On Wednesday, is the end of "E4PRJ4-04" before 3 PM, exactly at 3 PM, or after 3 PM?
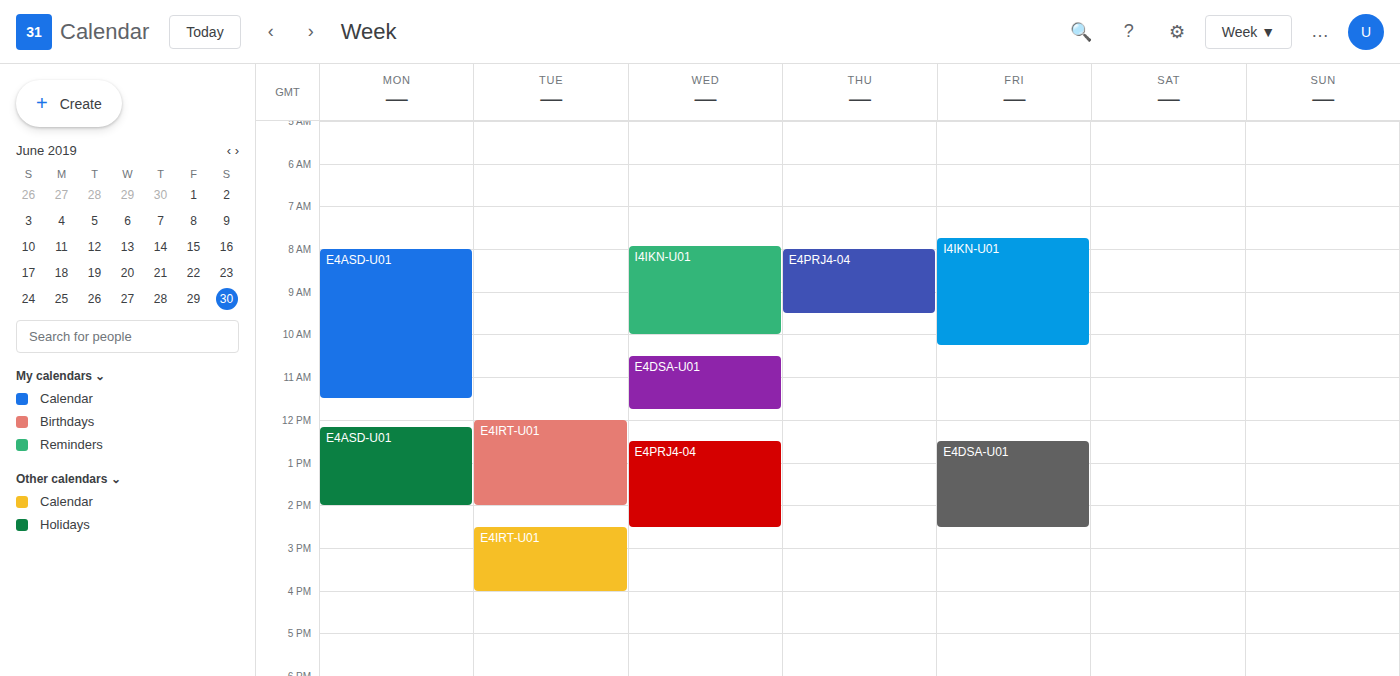
2:30 PM -- before 3 PM, 30 minutes above the 3 PM line.